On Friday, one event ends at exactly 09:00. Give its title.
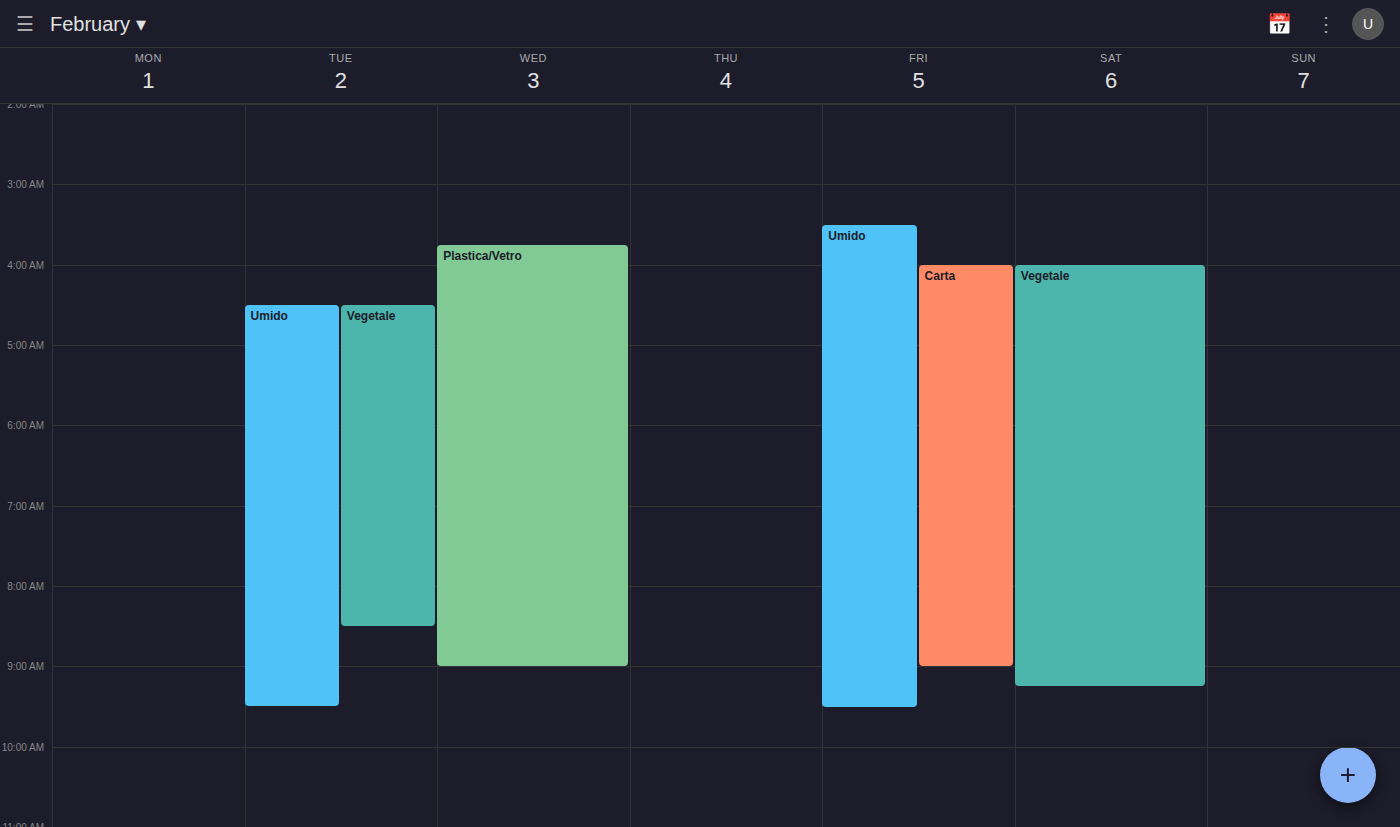
"Carta"